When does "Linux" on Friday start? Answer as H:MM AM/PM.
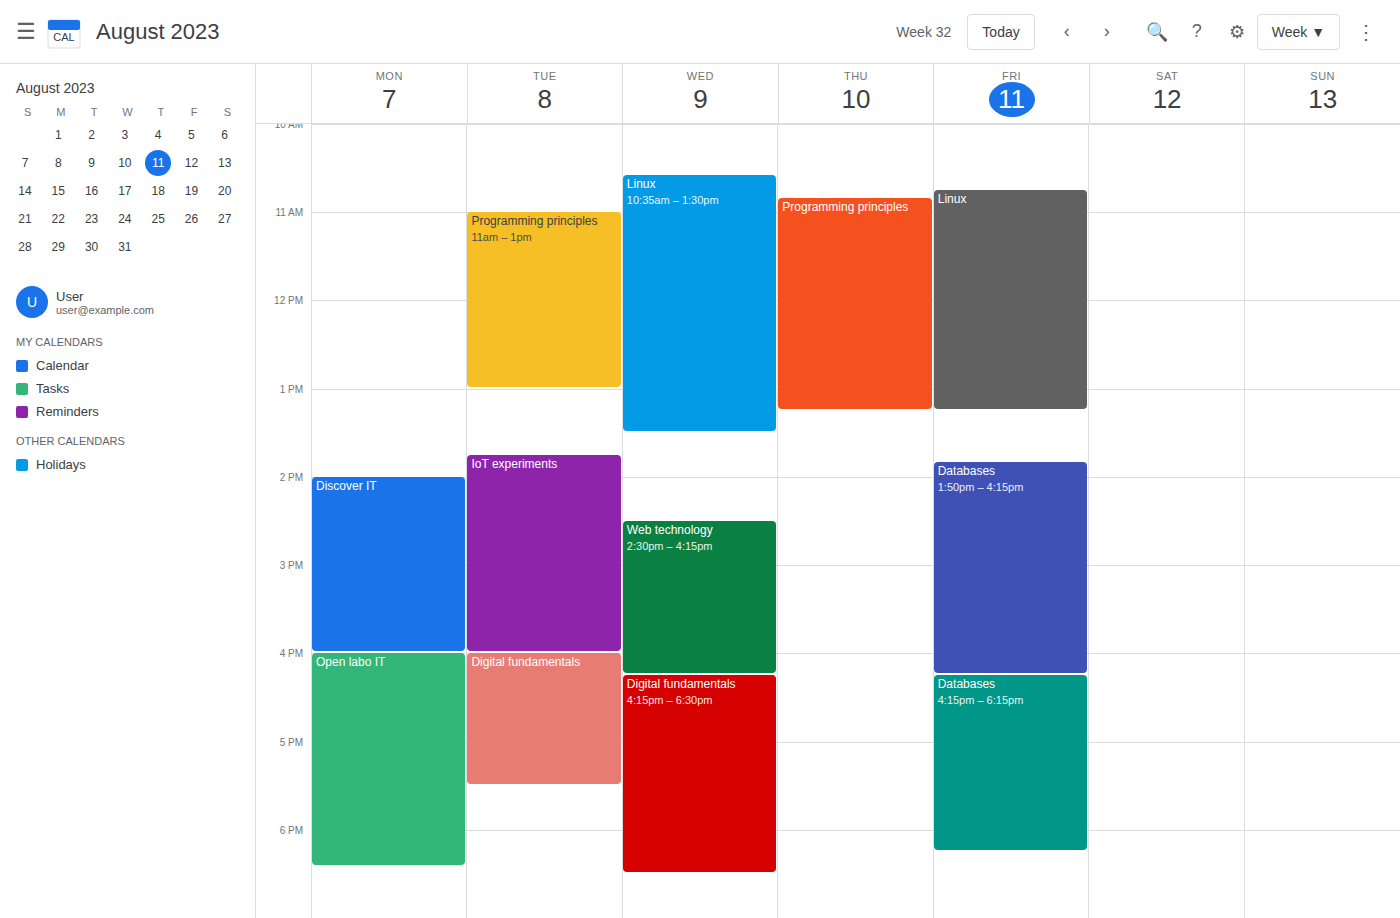
10:45 AM